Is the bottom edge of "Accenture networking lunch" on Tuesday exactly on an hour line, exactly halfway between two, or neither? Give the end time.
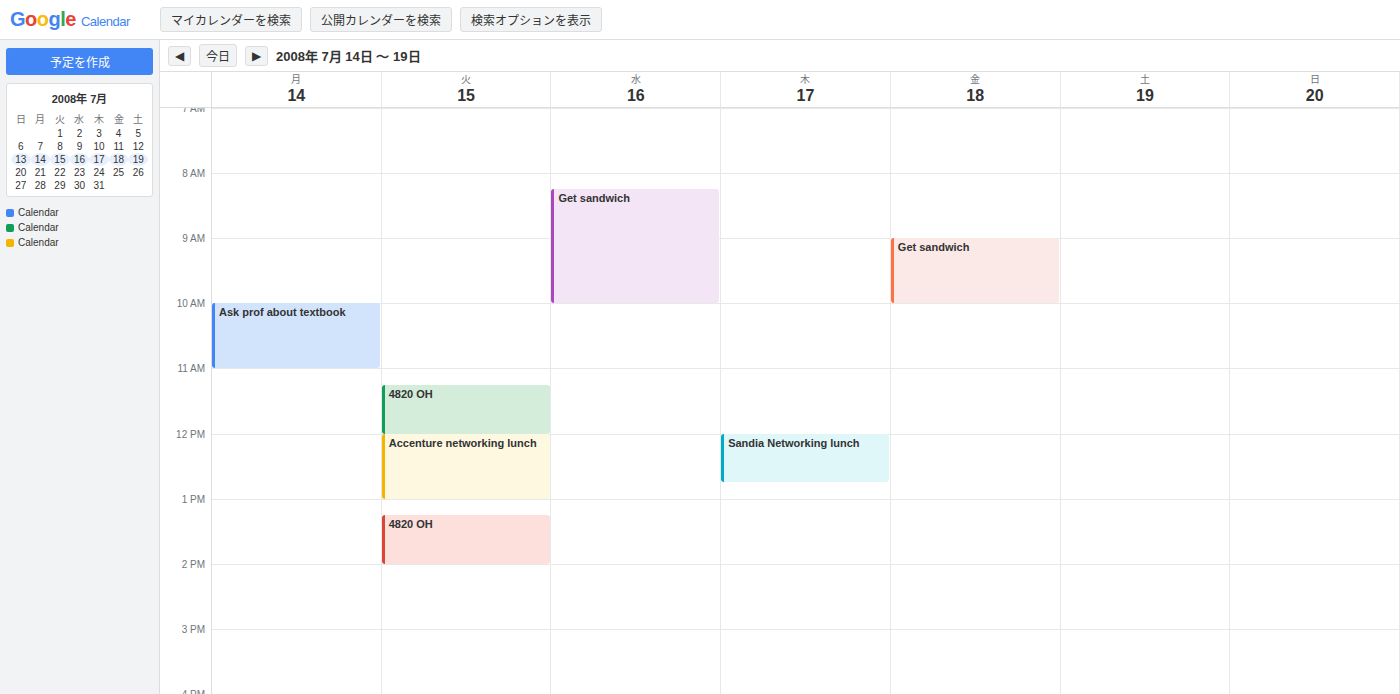
13:00 -- exactly on the 13:00 line.